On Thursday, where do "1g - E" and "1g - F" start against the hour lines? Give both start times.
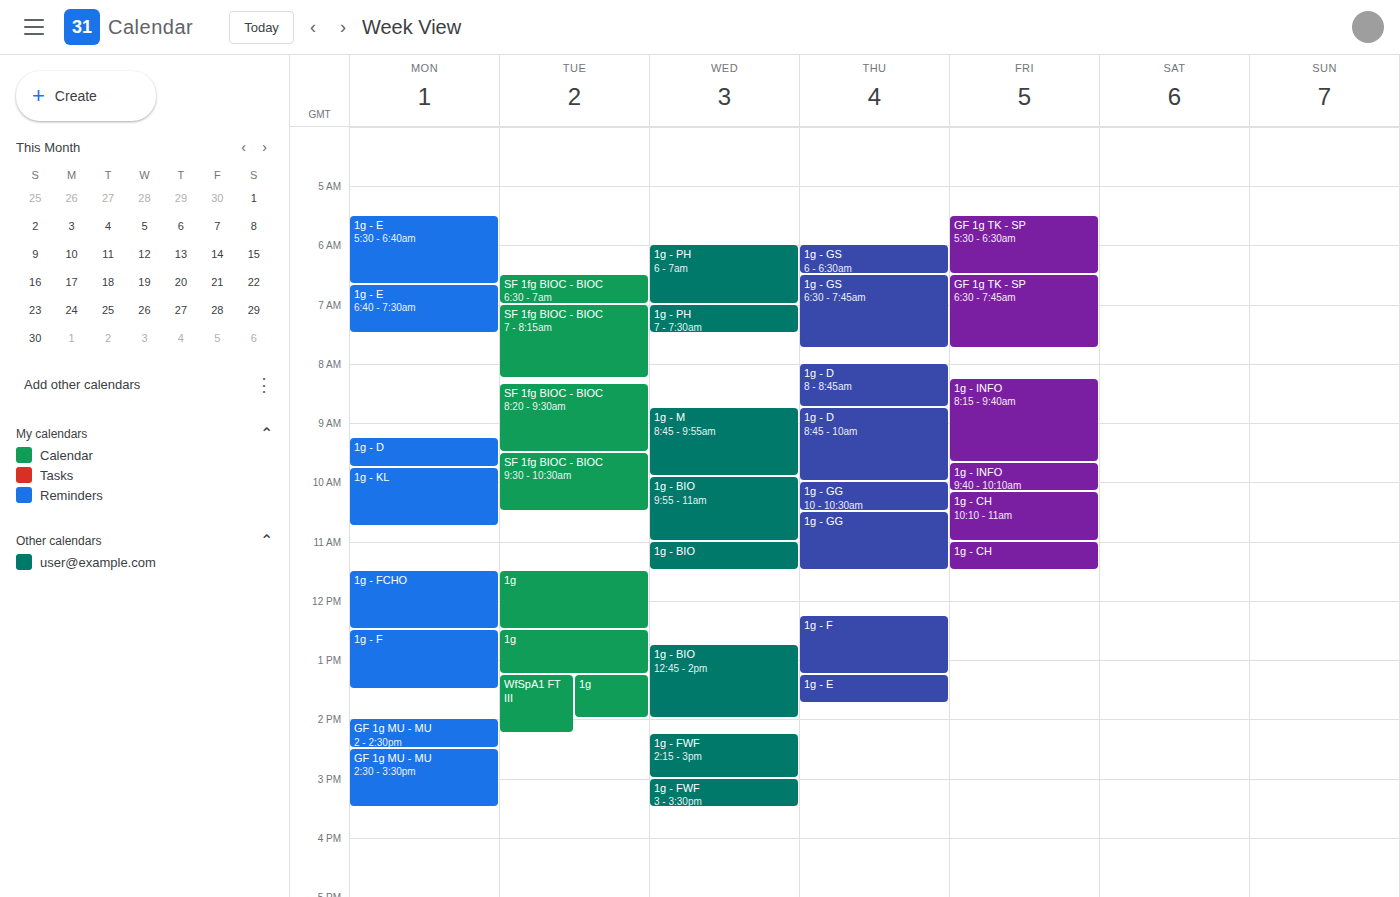
"1g - E": 1:15 PM, neither: a quarter of the way from the 1 PM line to the 2 PM line. "1g - F": 12:15 PM, neither: a quarter of the way from the 12 PM line to the 1 PM line.